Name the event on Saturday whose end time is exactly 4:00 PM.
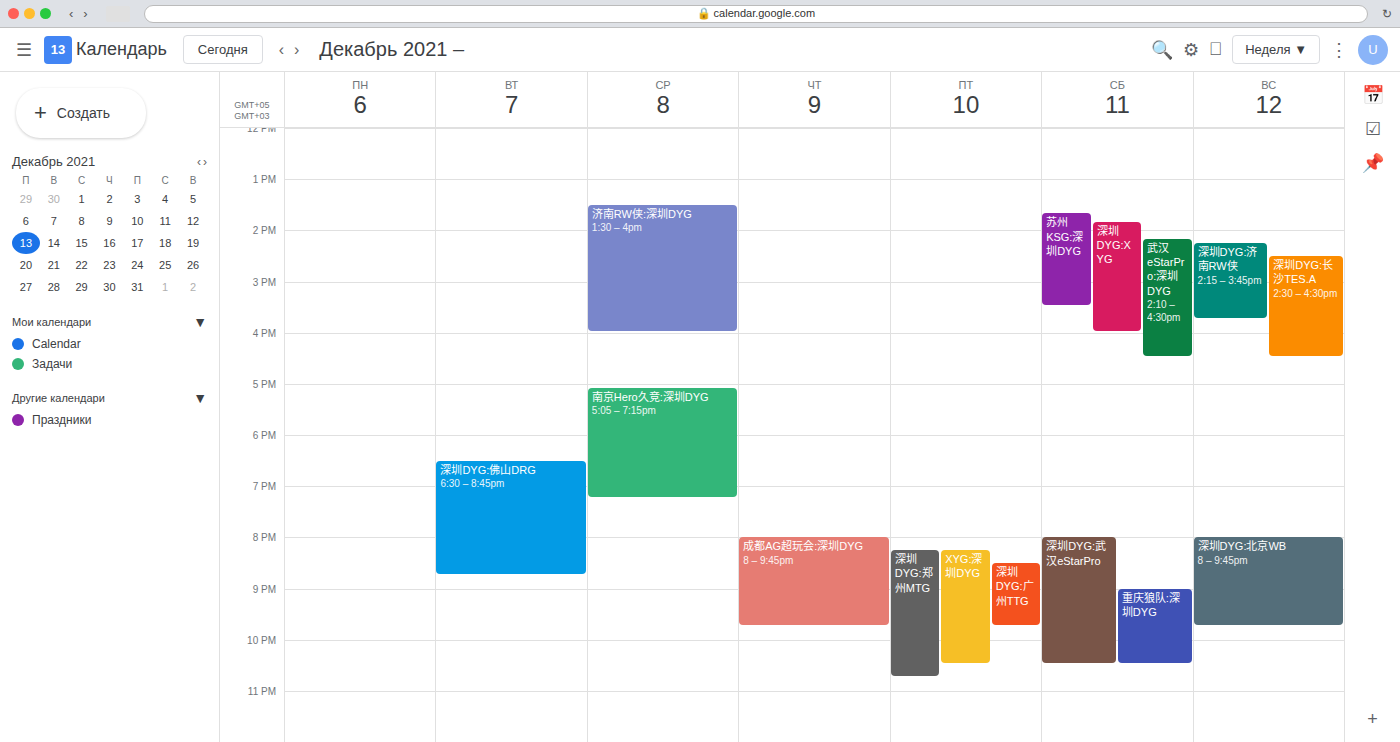
"深圳DYG:XYG"